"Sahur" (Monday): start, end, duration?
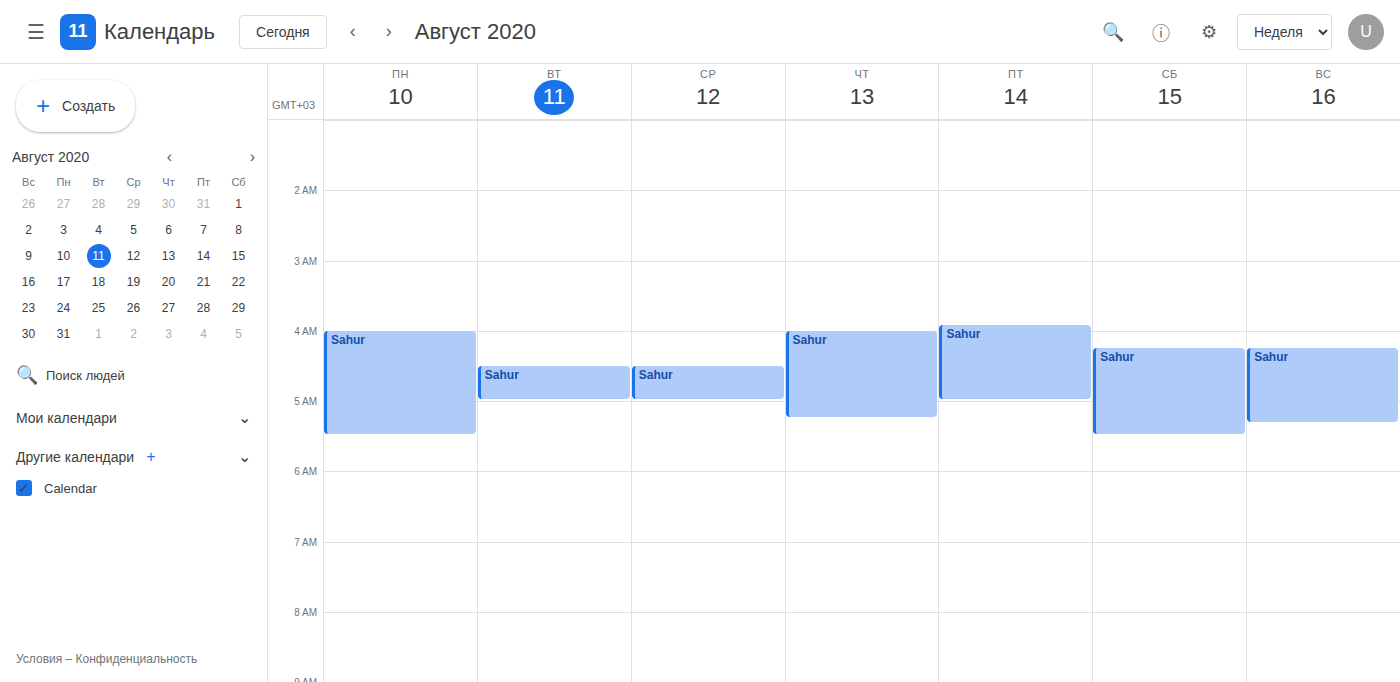
4:00 AM to 5:30 AM, 1 hour 30 minutes